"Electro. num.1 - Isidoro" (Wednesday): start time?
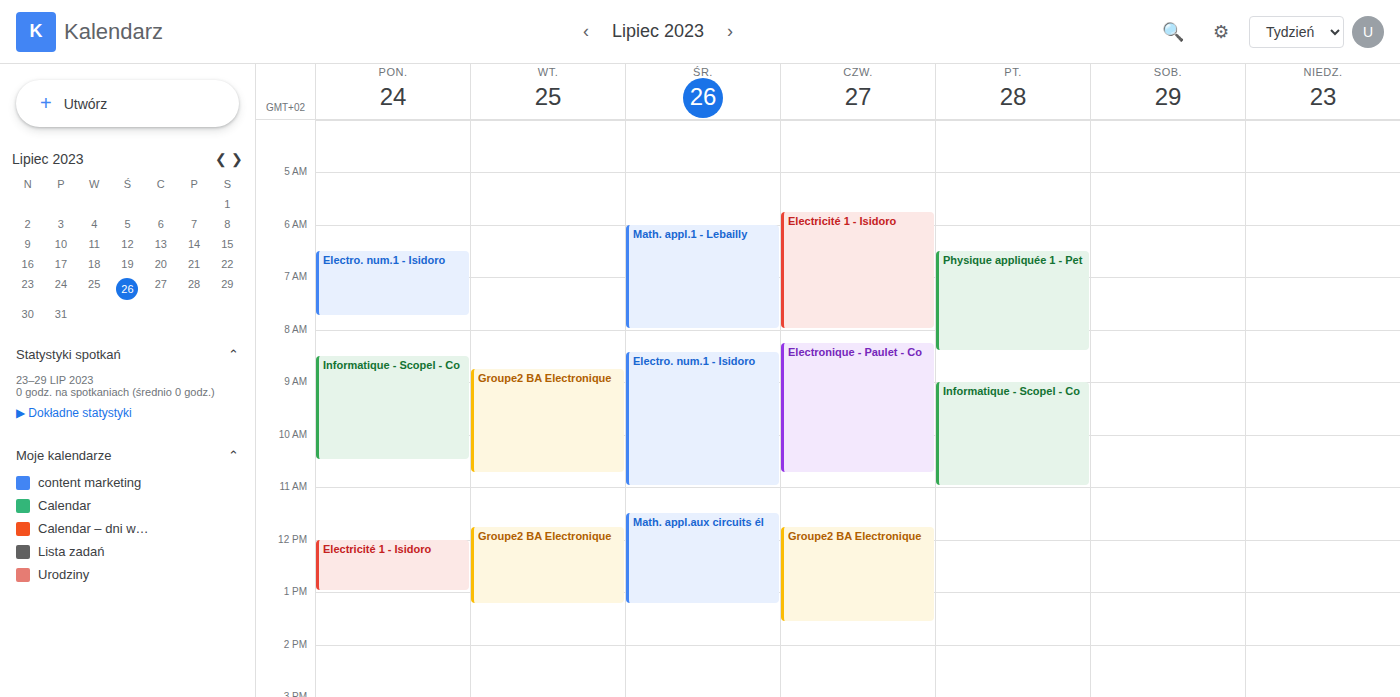
8:25 AM